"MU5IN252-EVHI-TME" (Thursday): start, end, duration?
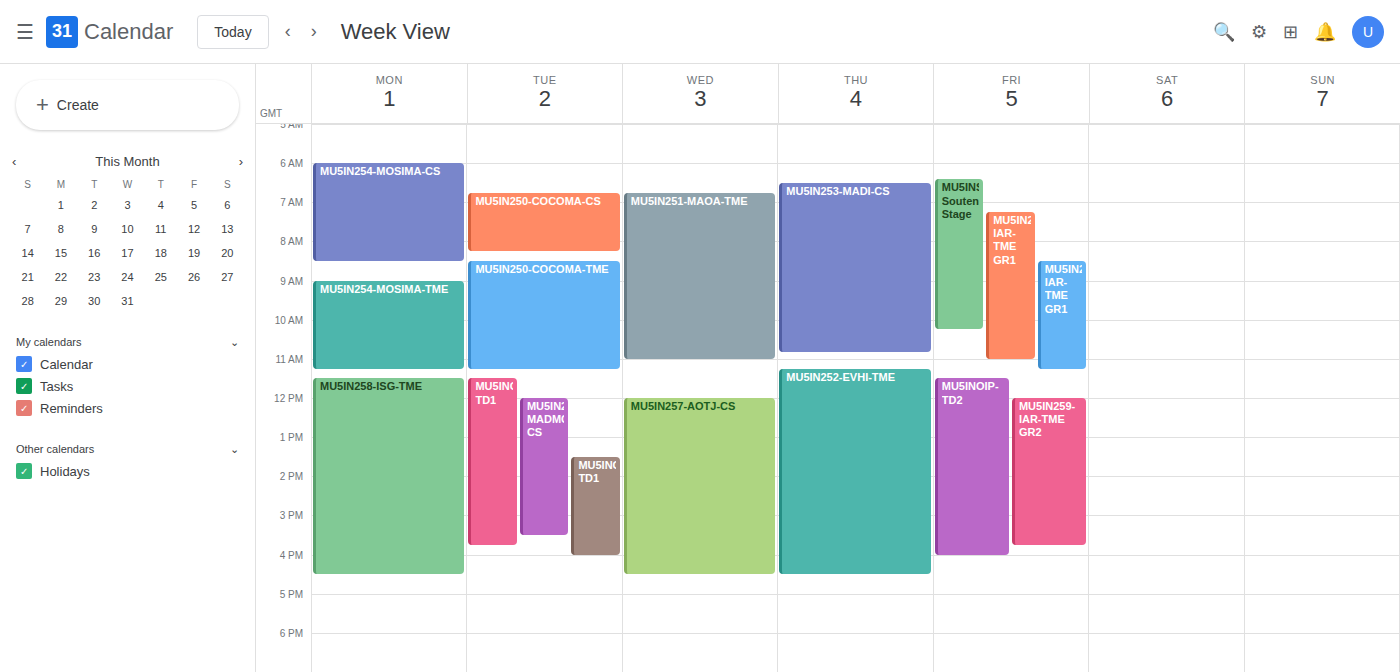
11:15 AM to 4:30 PM, 5 hours 15 minutes